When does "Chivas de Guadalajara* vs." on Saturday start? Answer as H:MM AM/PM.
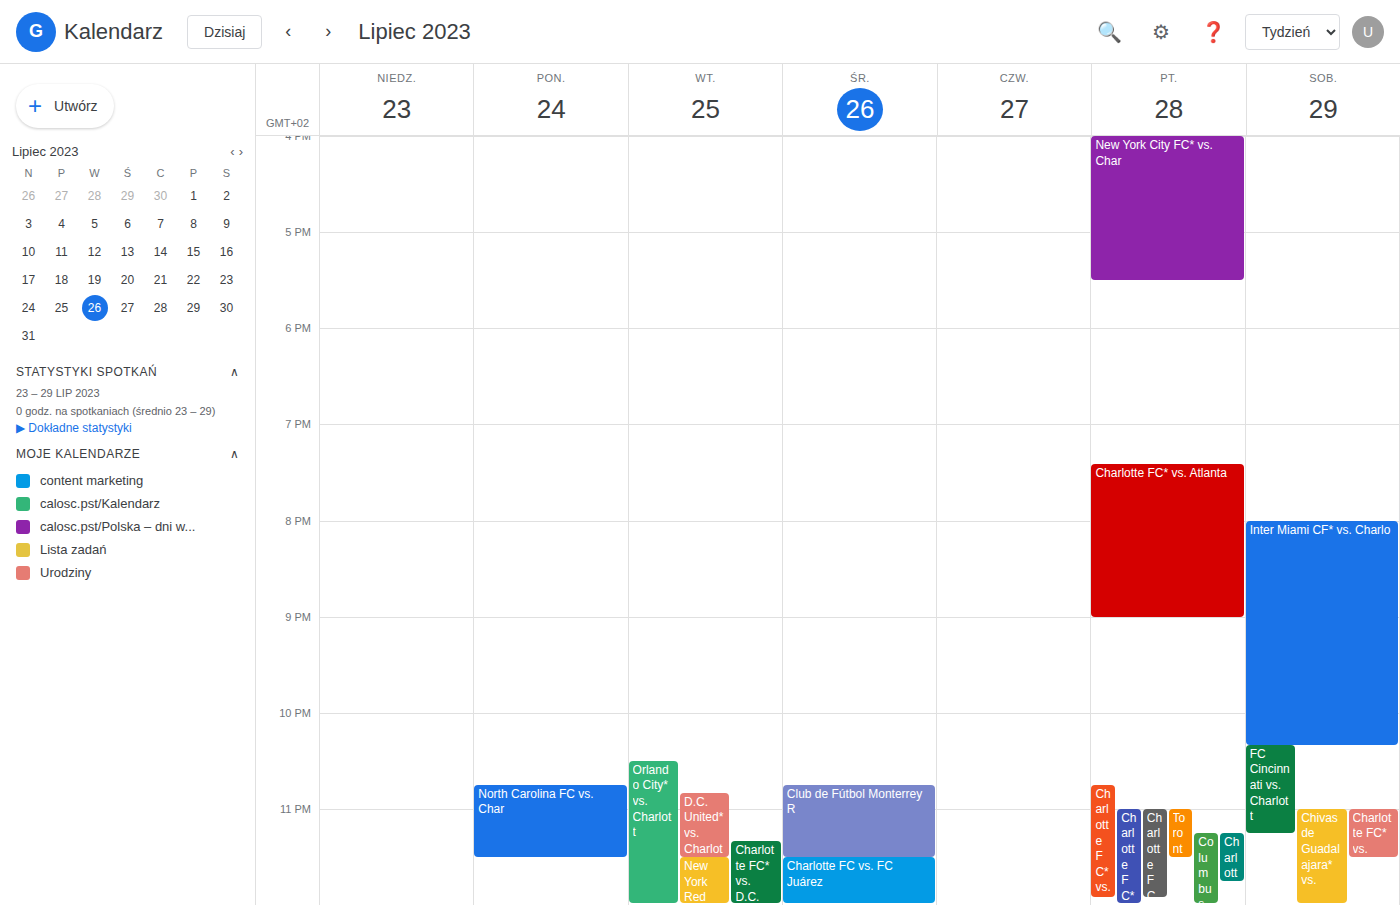
11:00 PM